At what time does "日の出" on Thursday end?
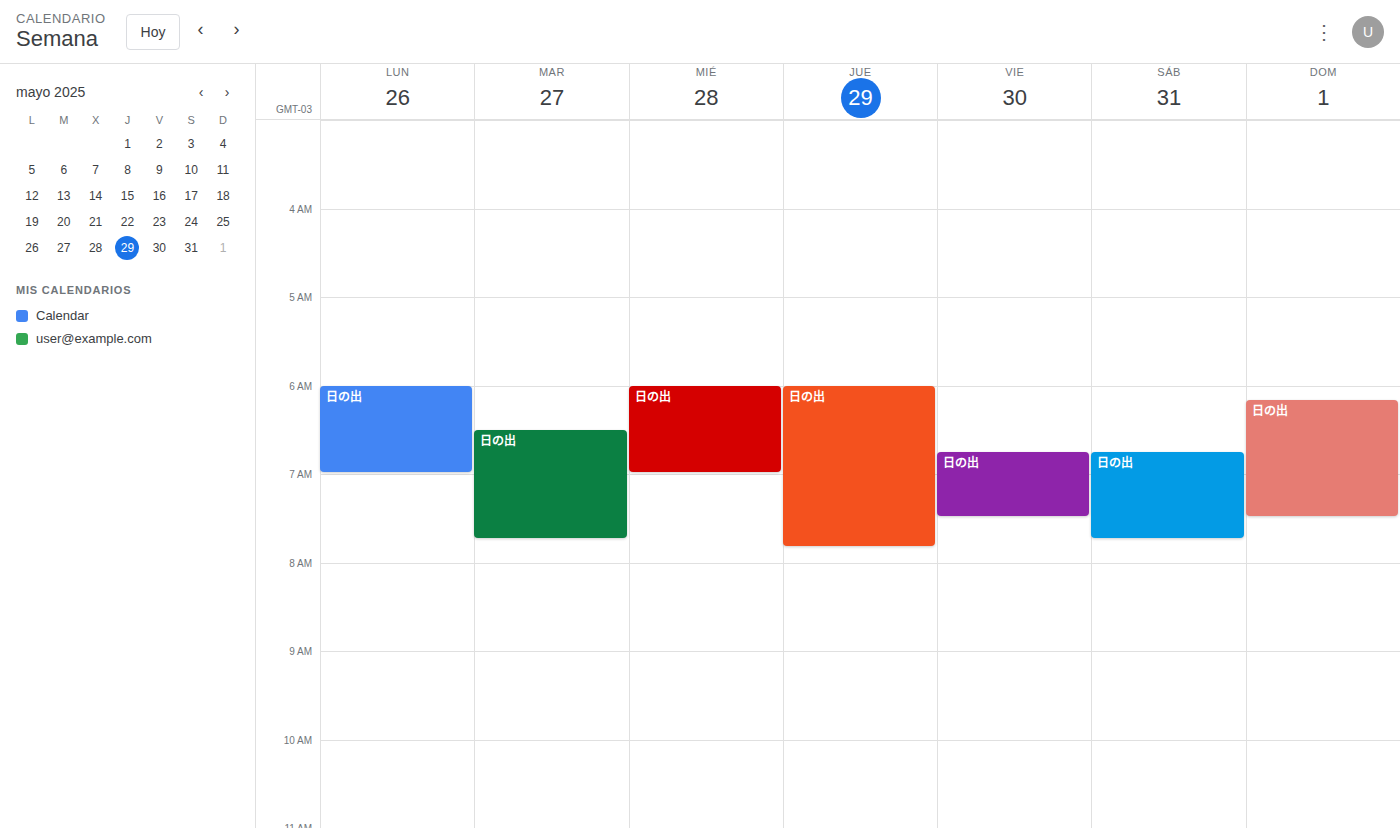
7:50 AM